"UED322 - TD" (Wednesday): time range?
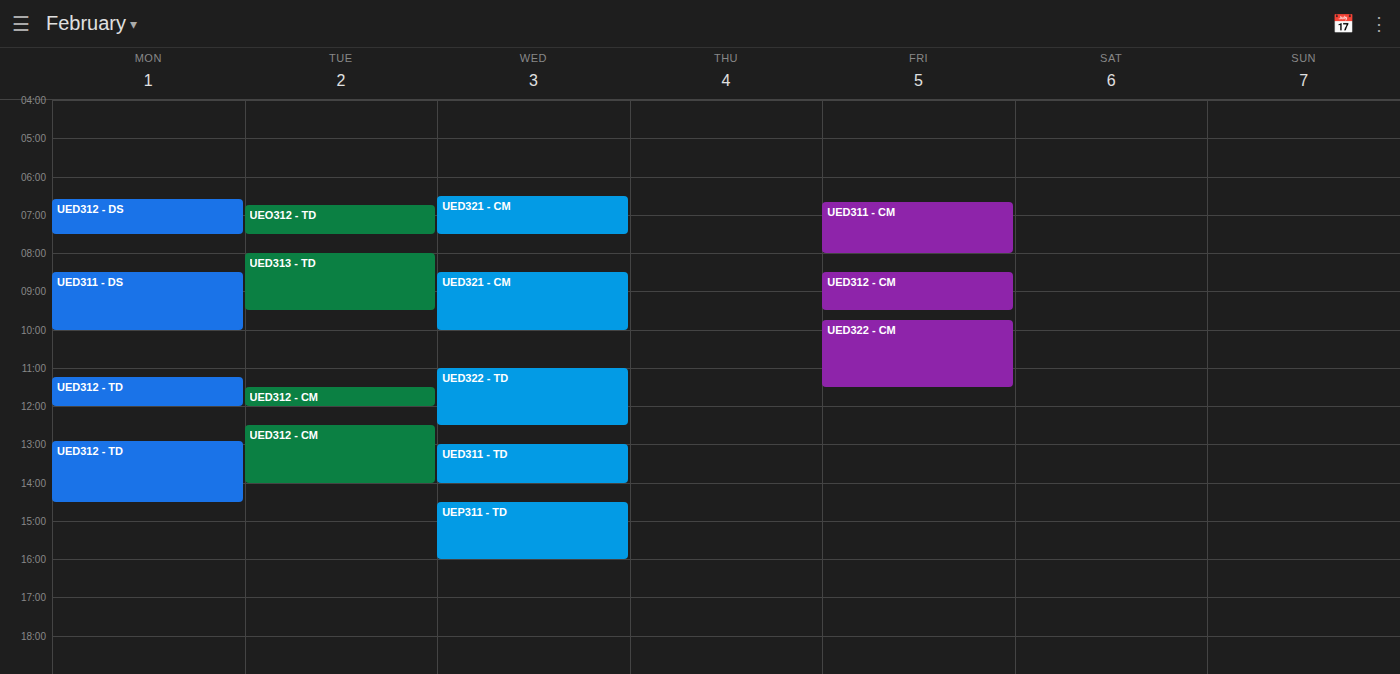
11:00 AM to 12:30 PM